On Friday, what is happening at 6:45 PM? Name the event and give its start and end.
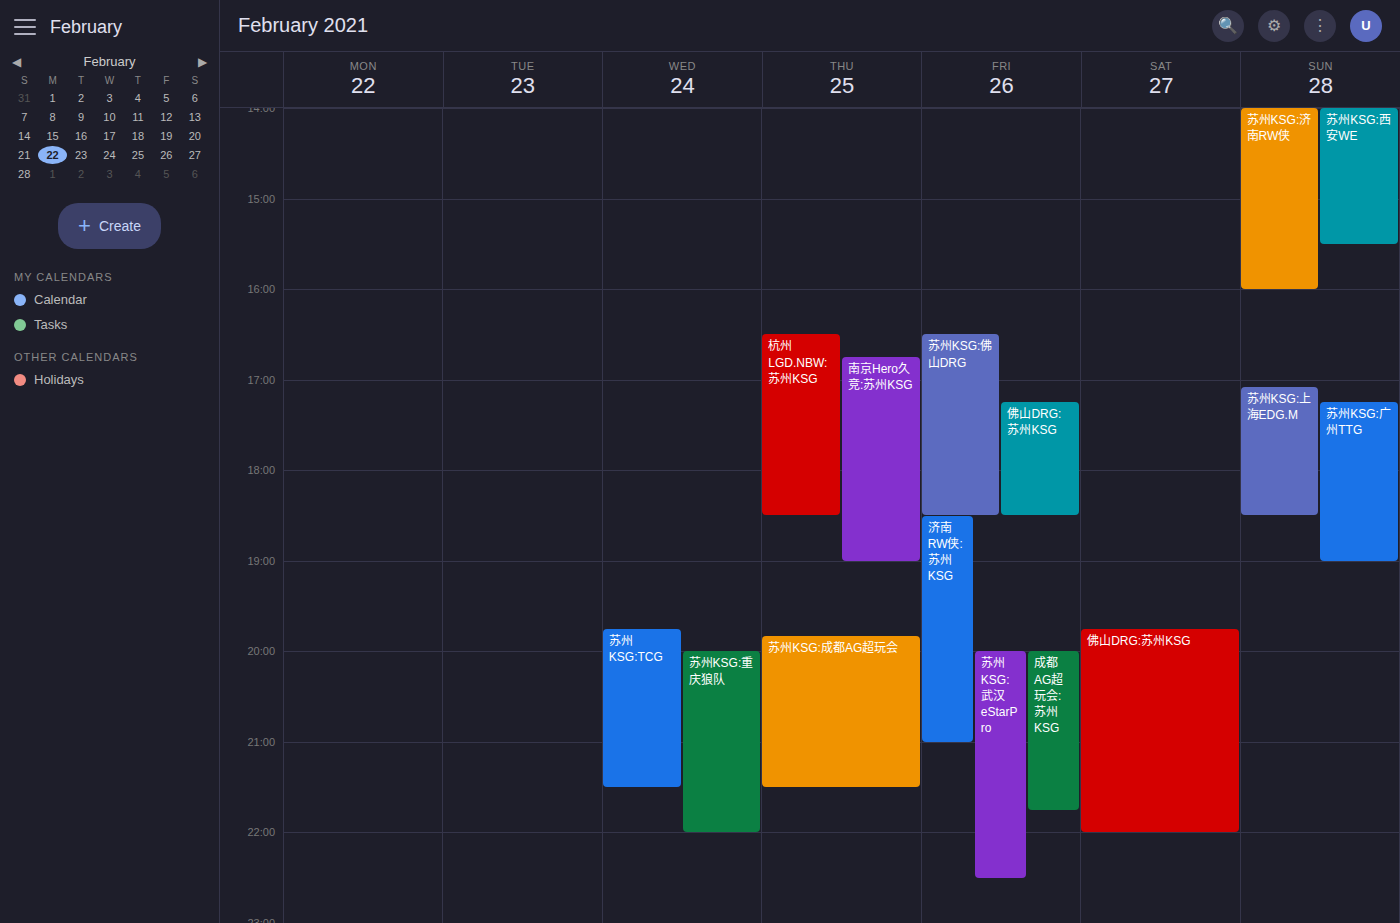
"济南RW侠:苏州KSG", 6:30 PM to 9:00 PM